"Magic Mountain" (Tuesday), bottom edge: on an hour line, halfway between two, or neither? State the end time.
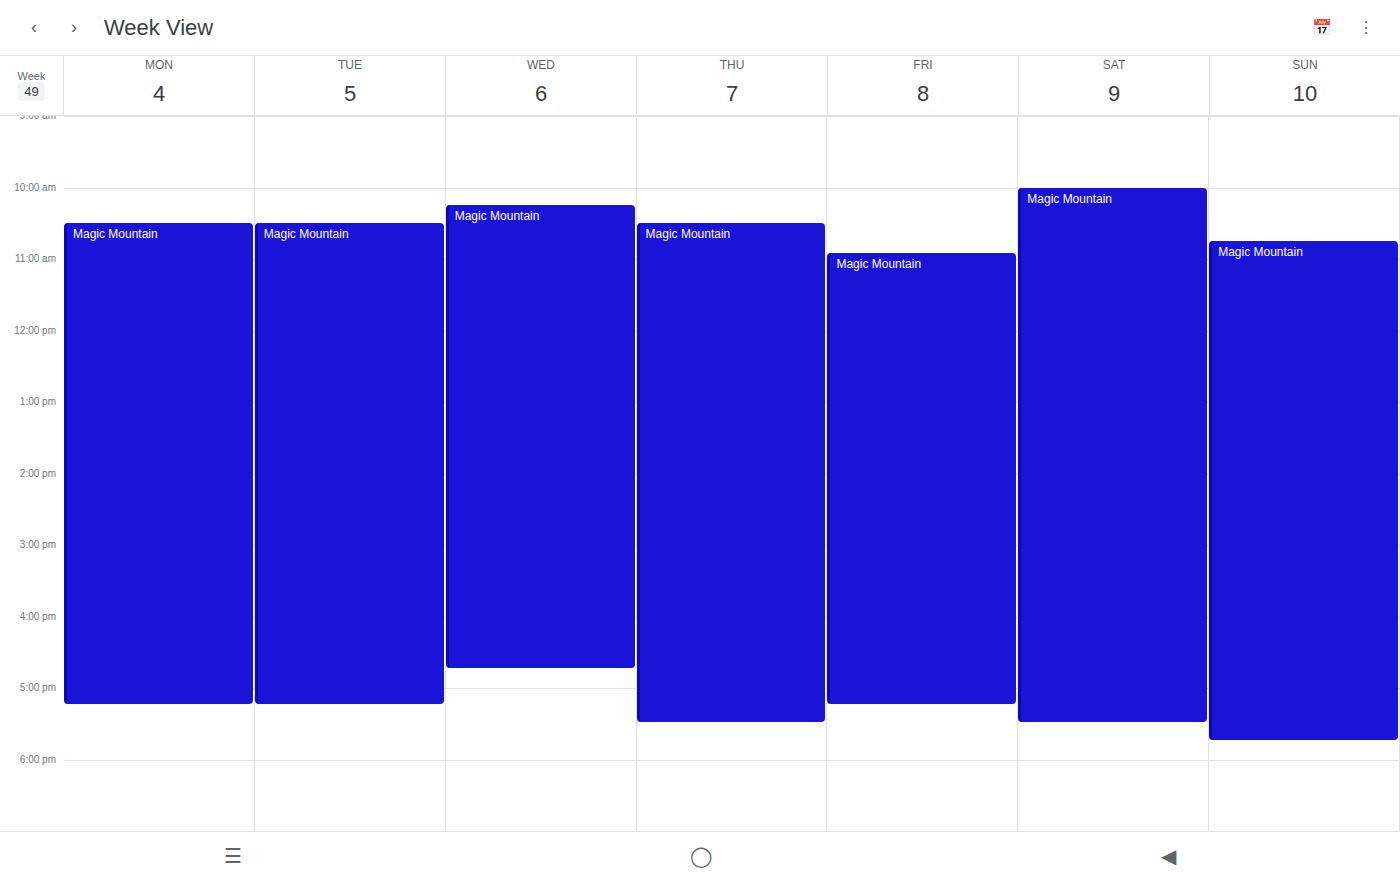
5:15 PM -- neither: a quarter of the way from the 5 PM line to the 6 PM line.